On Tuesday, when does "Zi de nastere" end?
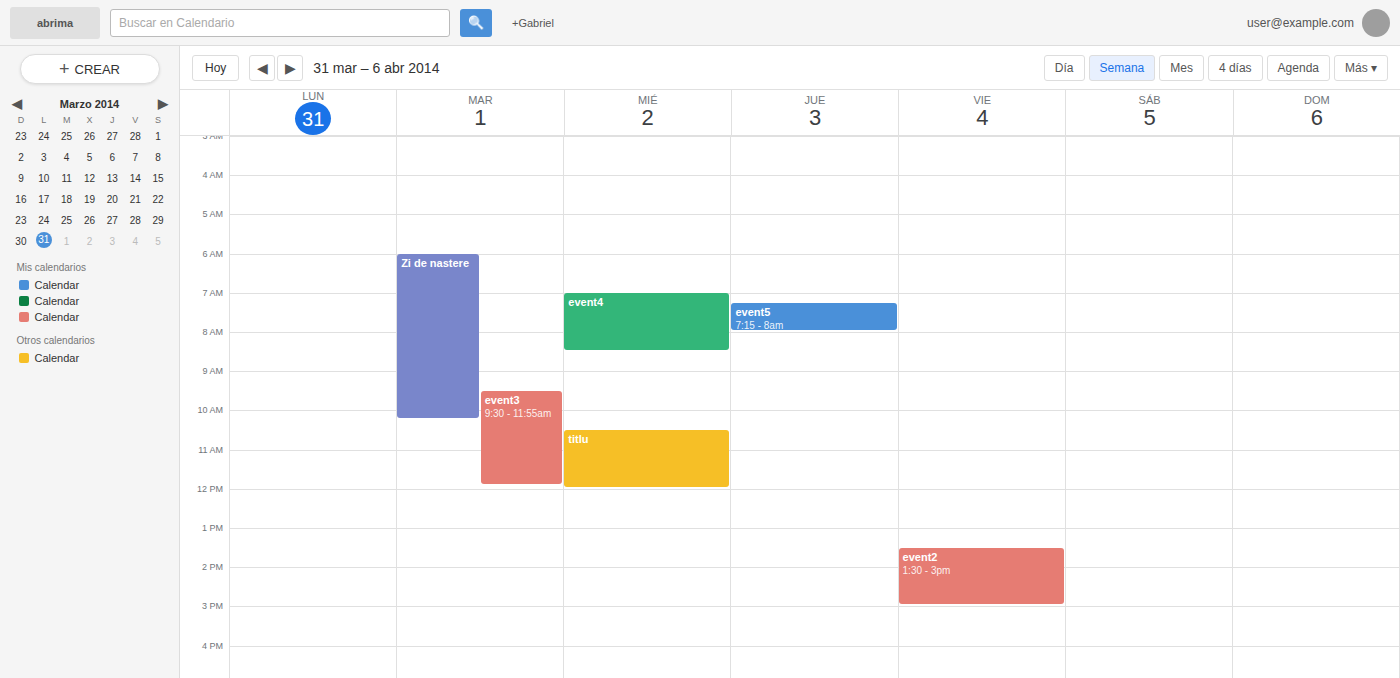
10:15 AM